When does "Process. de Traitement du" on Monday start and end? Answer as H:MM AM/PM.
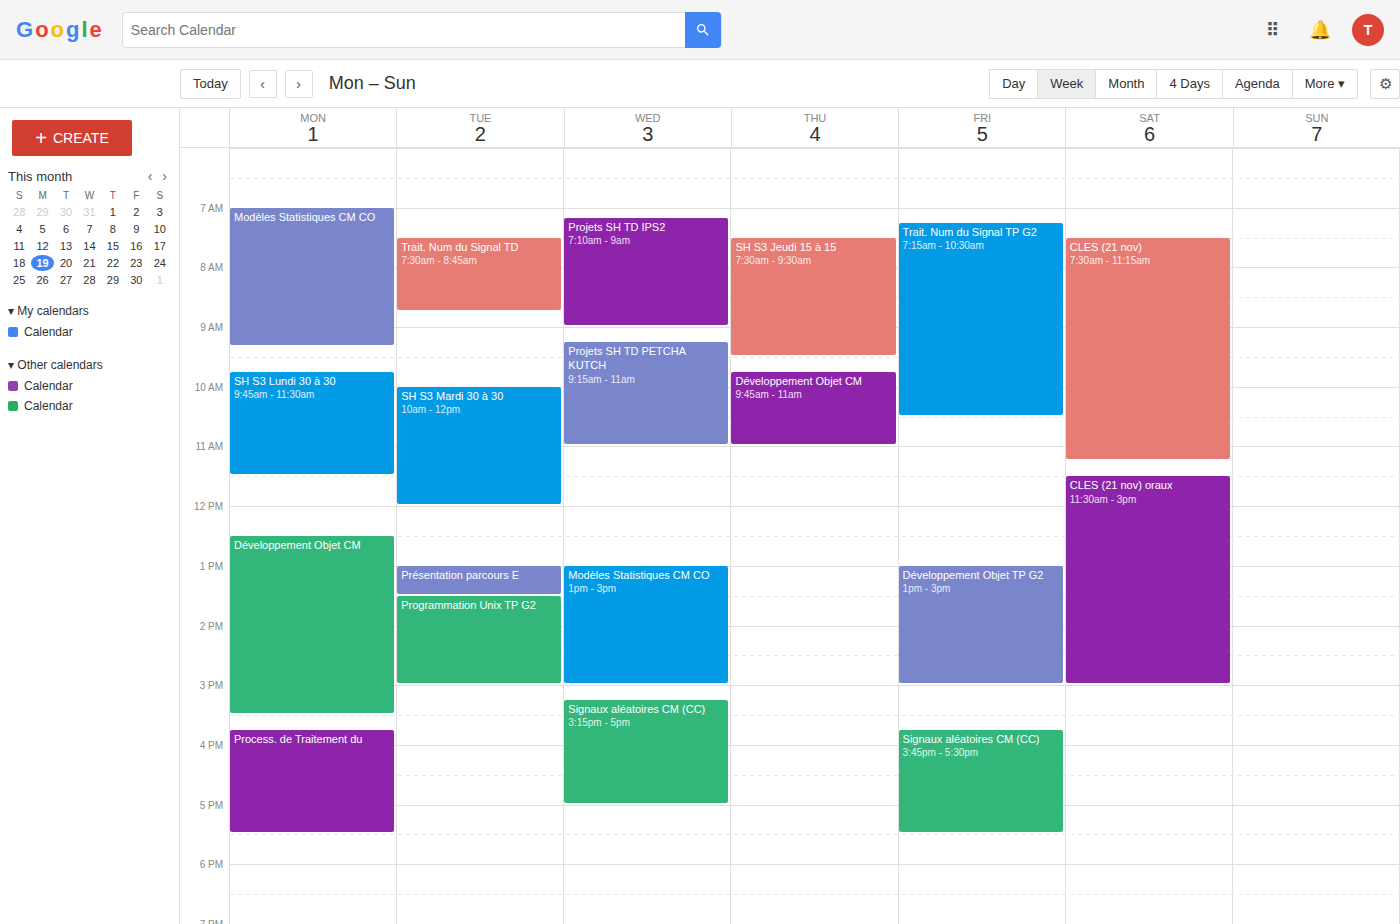
3:45 PM to 5:30 PM